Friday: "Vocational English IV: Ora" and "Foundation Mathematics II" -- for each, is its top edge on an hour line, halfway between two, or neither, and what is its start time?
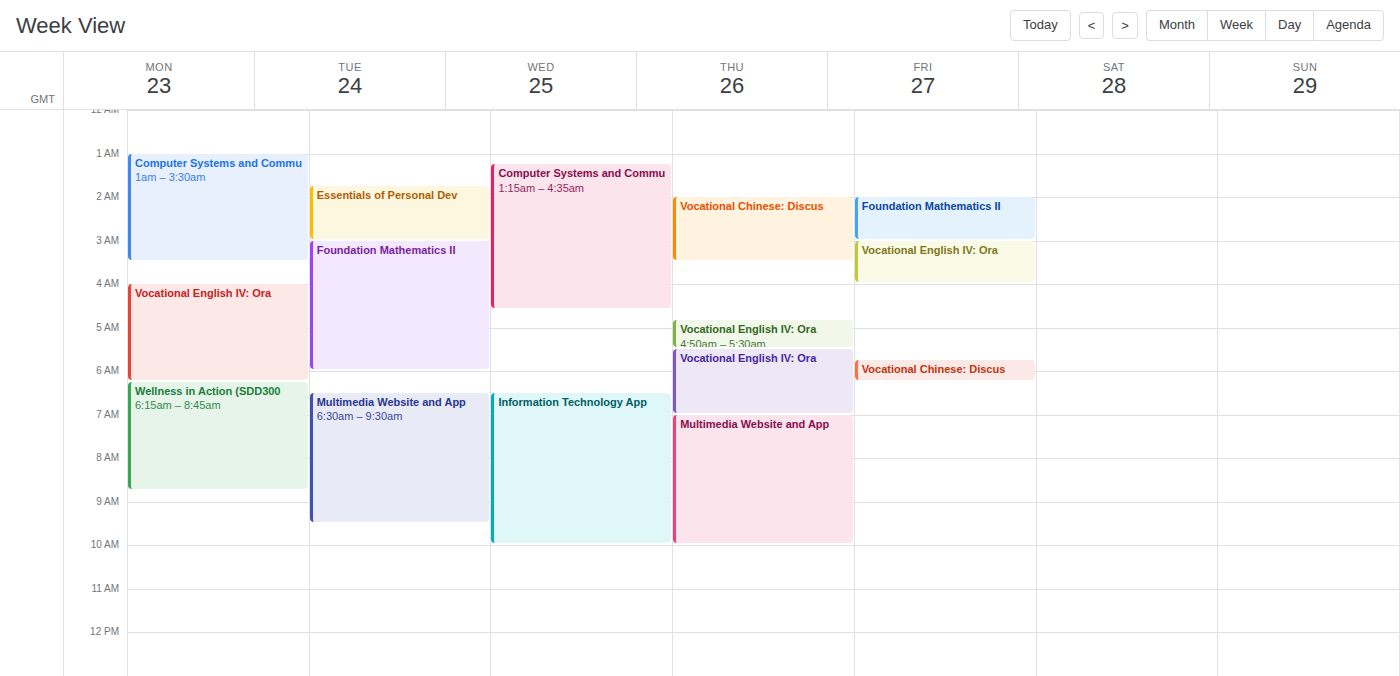
"Vocational English IV: Ora": 3:00 AM, exactly on the 3 AM line. "Foundation Mathematics II": 2:00 AM, exactly on the 2 AM line.